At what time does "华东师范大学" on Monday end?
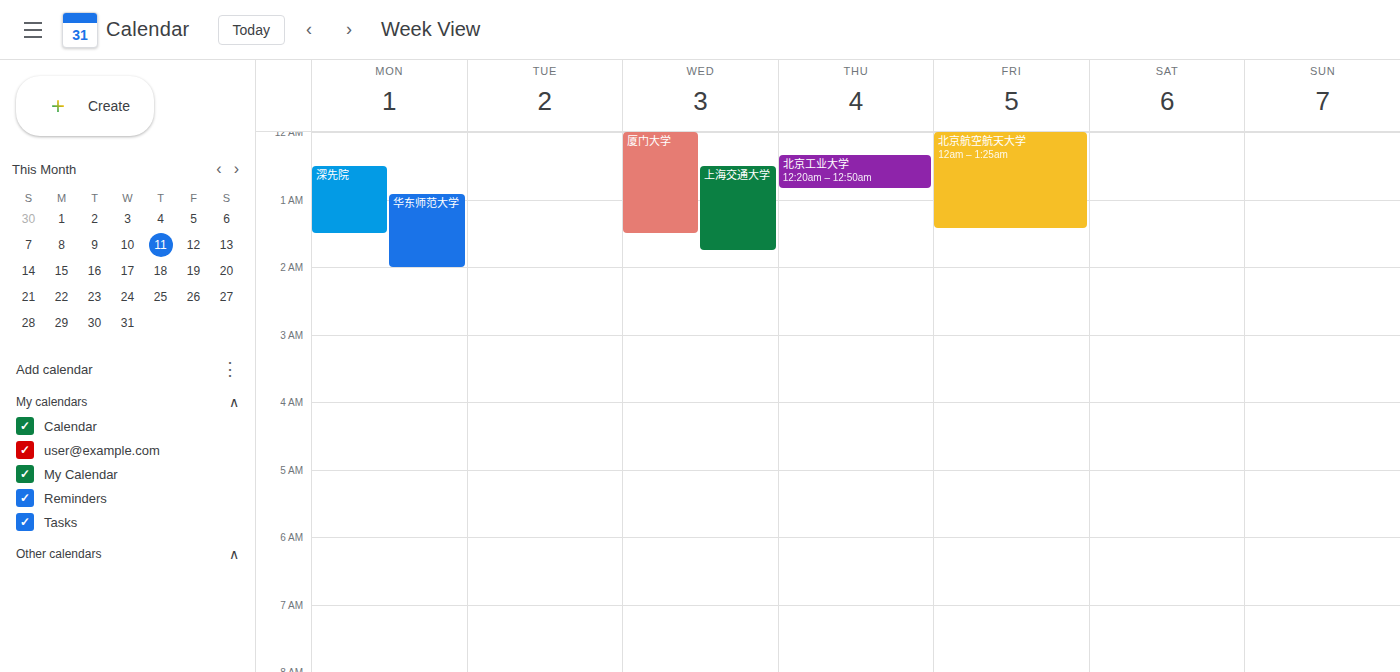
2:00 AM